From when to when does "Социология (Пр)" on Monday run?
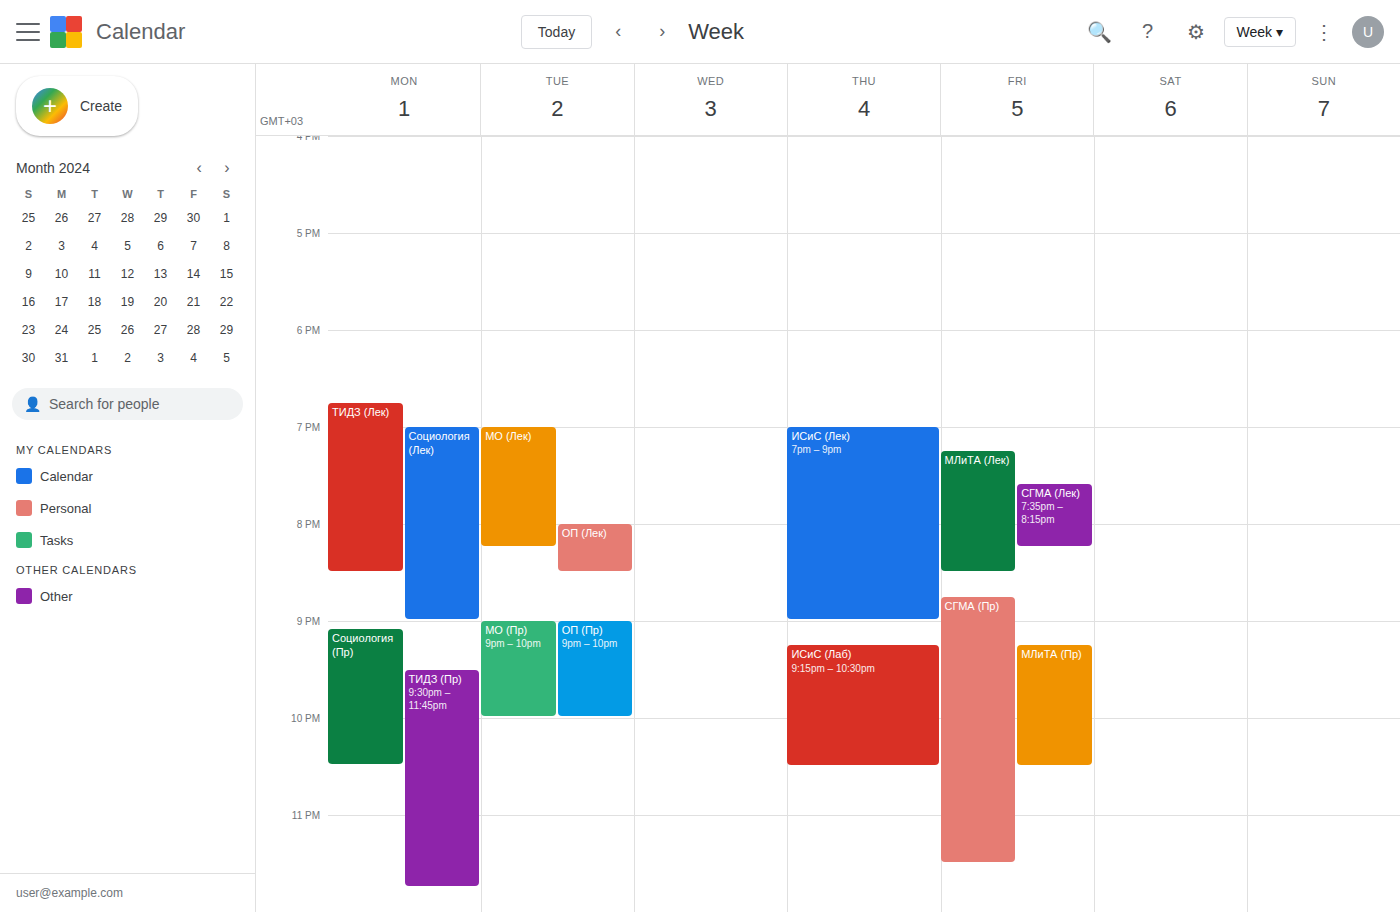
9:05 PM to 10:30 PM